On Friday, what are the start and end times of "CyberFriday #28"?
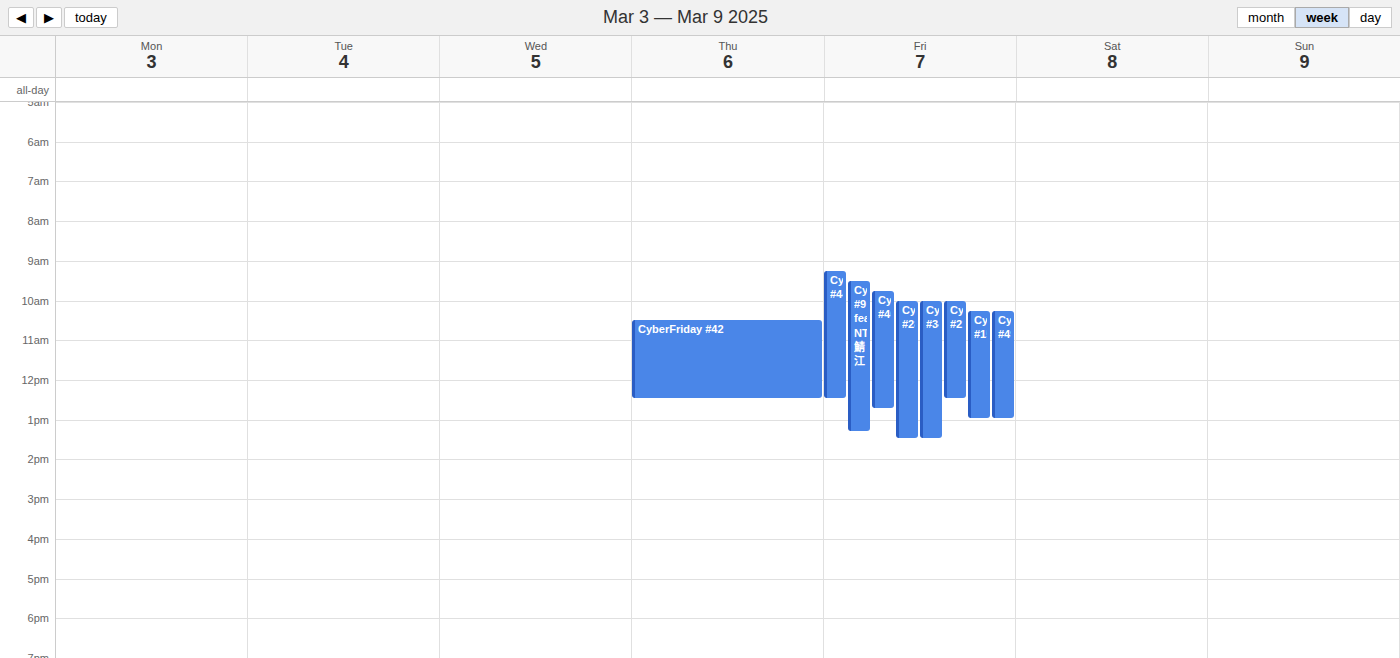
10:00 AM to 1:30 PM